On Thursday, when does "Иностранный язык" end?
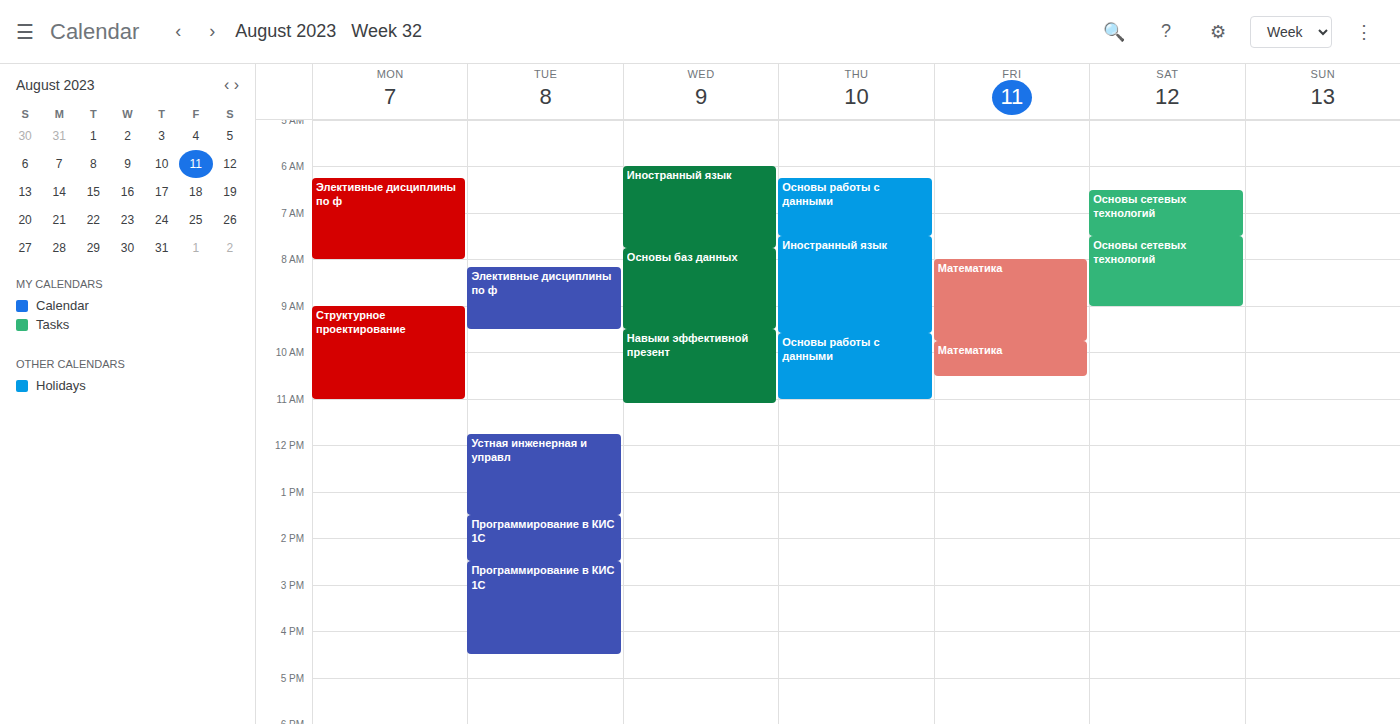
9:35 AM